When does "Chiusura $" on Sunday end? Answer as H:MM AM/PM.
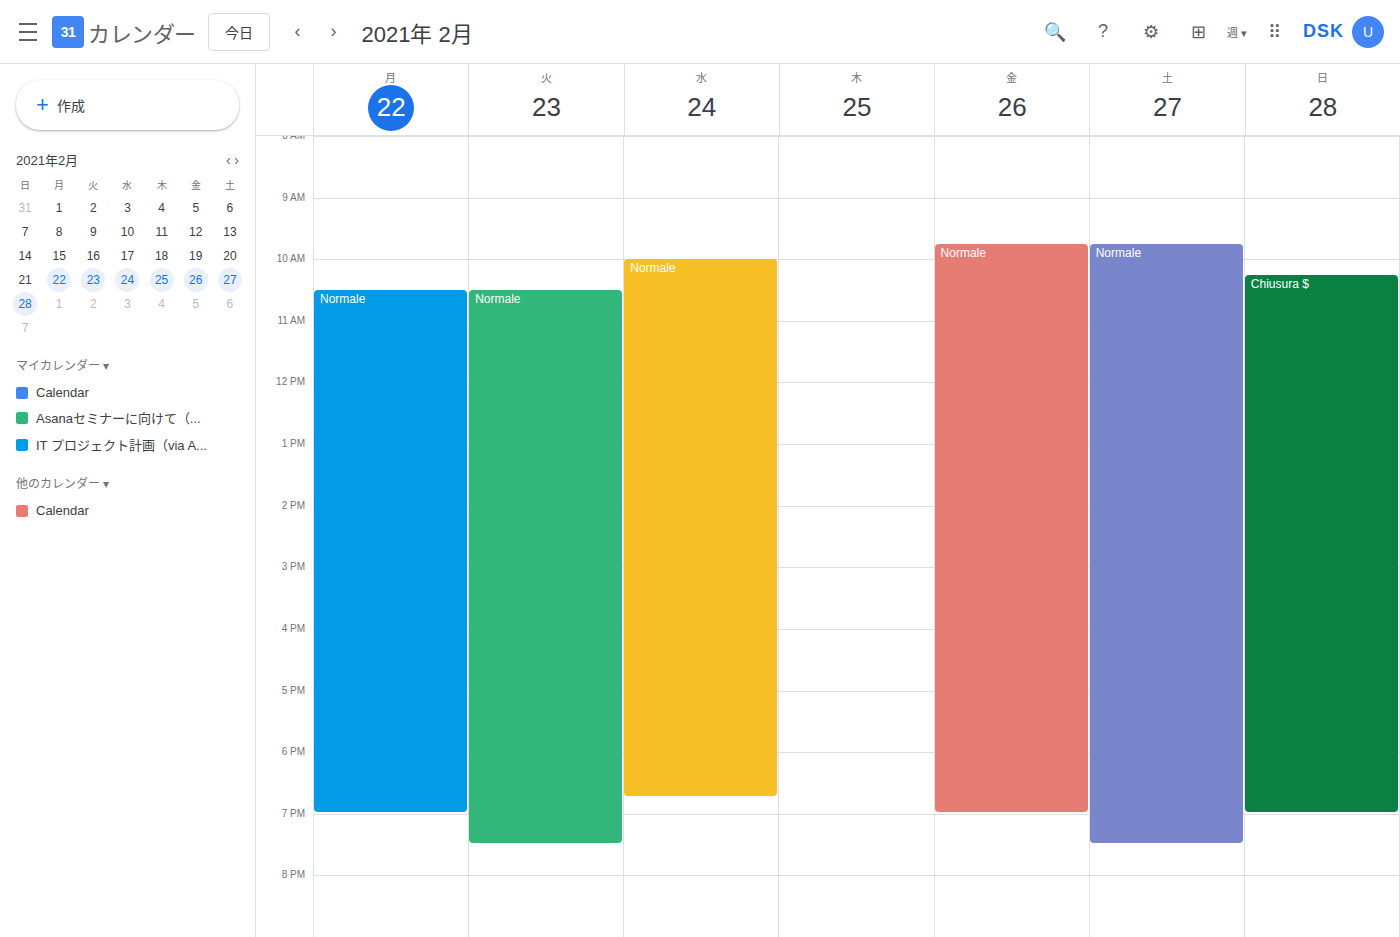
7:00 PM